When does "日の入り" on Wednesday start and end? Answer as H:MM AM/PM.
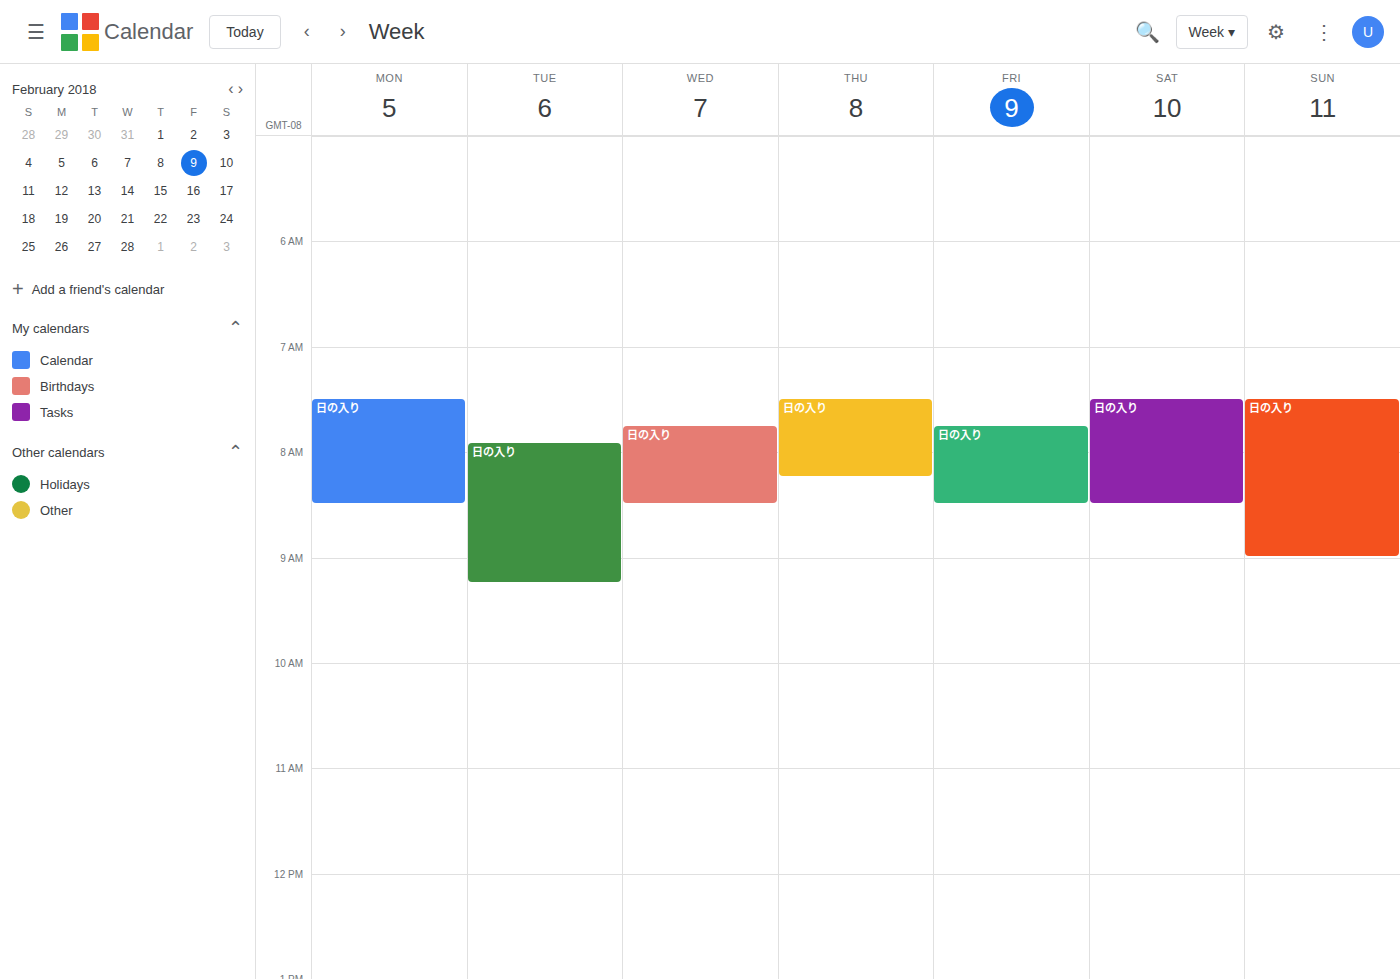
7:45 AM to 8:30 AM